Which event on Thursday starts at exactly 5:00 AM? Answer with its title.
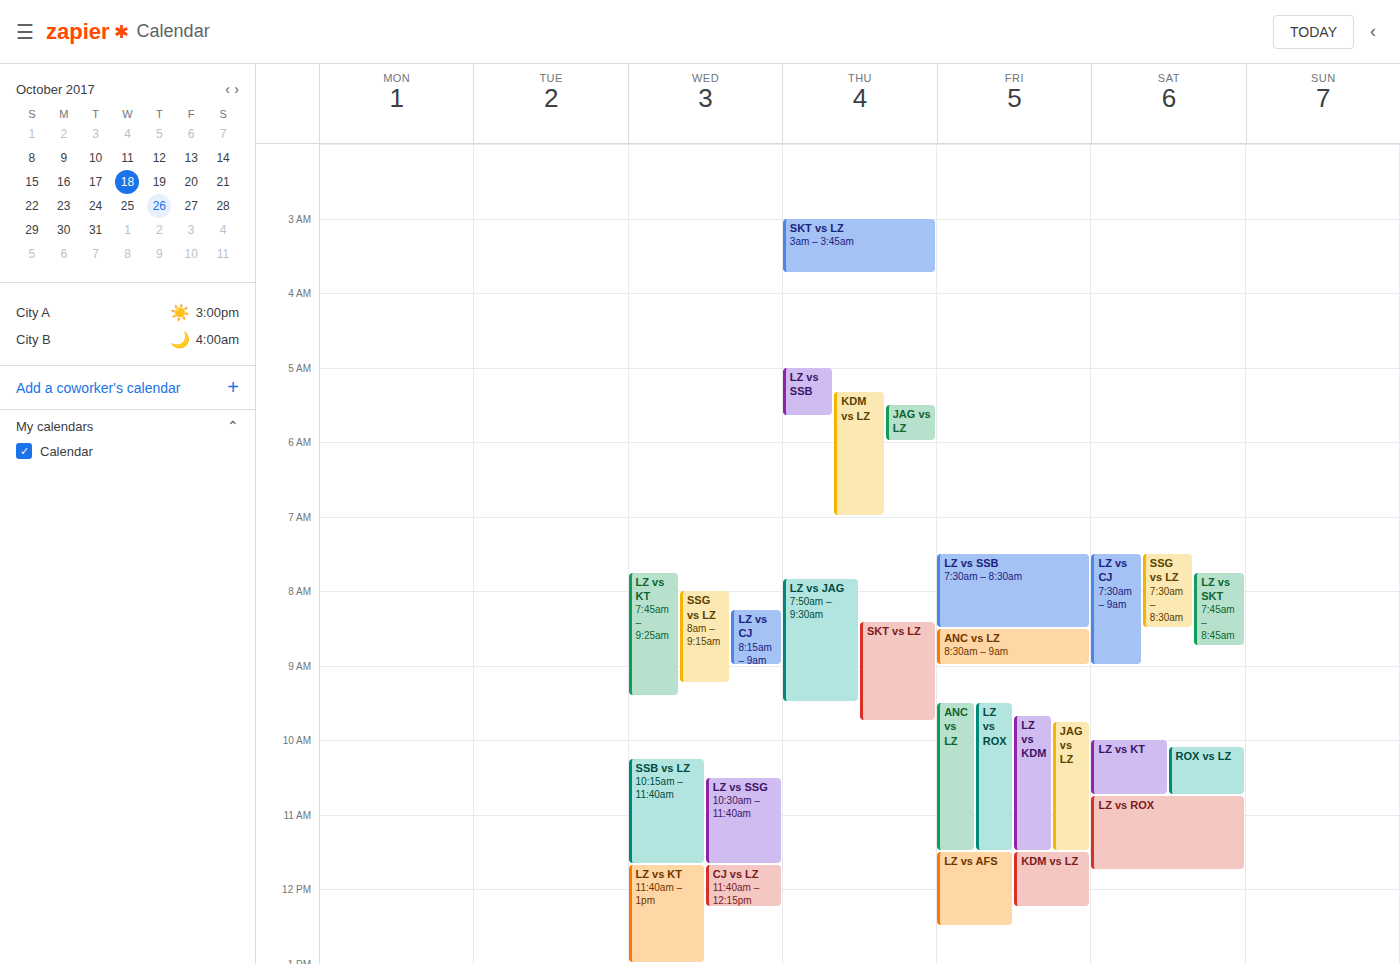
"LZ vs SSB"